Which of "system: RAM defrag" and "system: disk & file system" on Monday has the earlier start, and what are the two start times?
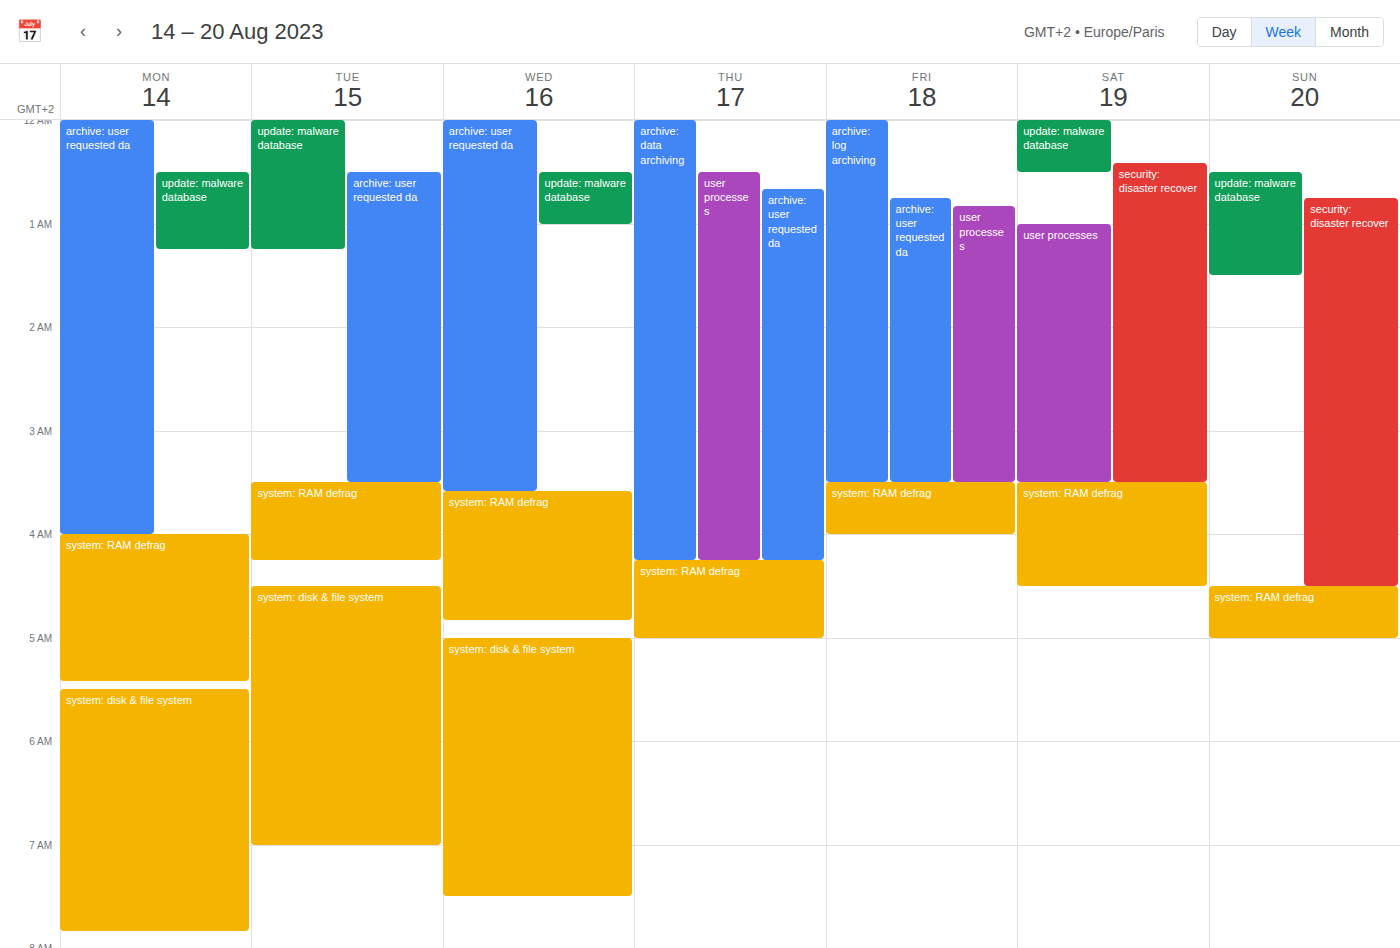
"system: RAM defrag" 4:00 AM; "system: disk & file system" 5:30 AM.